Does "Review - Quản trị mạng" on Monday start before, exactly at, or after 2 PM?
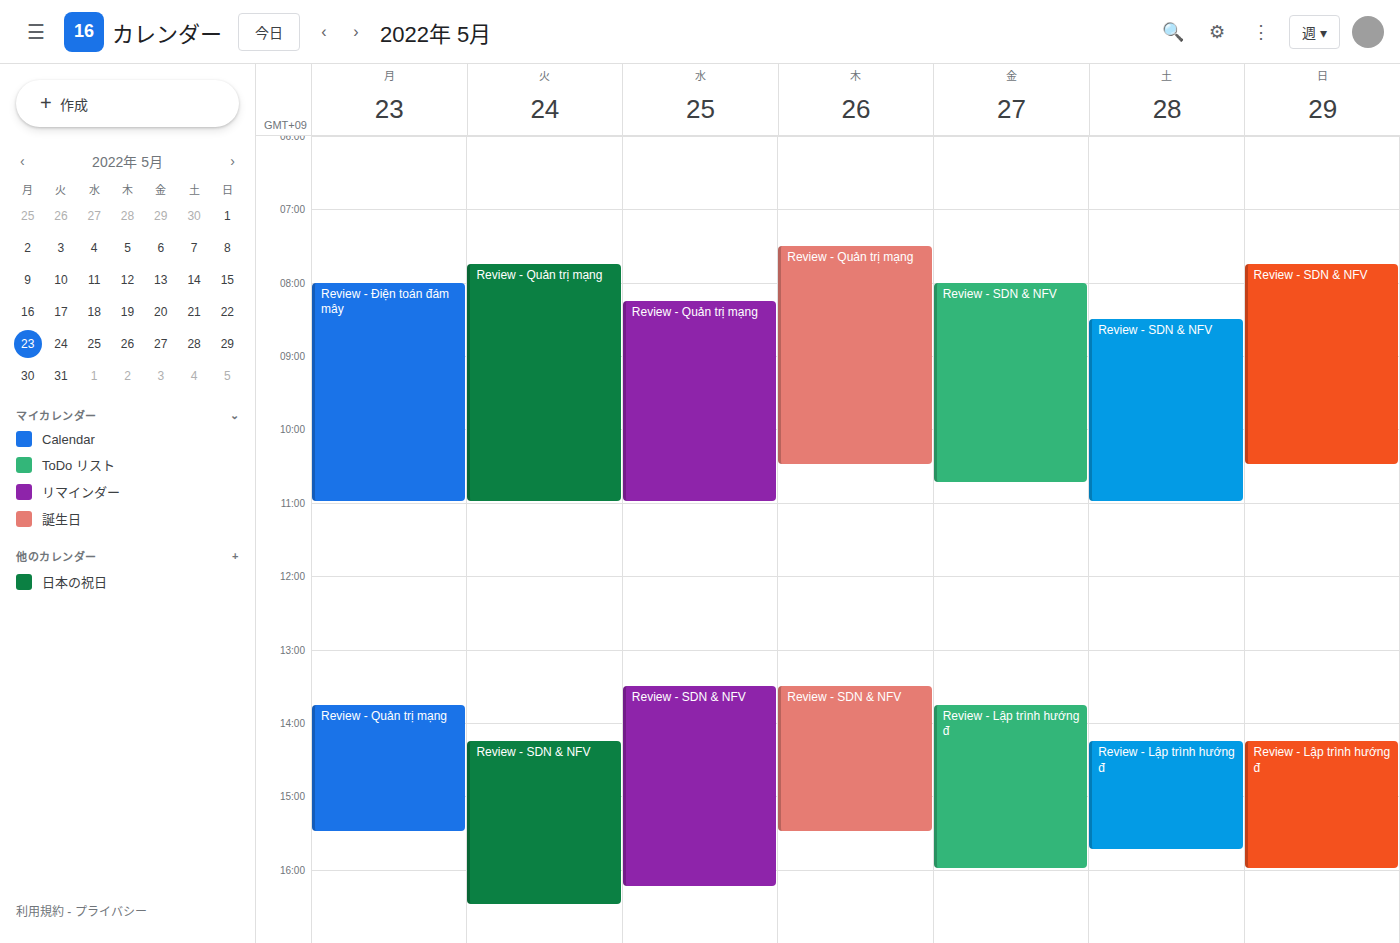
1:45 PM -- before 2 PM, 15 minutes above the 2 PM line.